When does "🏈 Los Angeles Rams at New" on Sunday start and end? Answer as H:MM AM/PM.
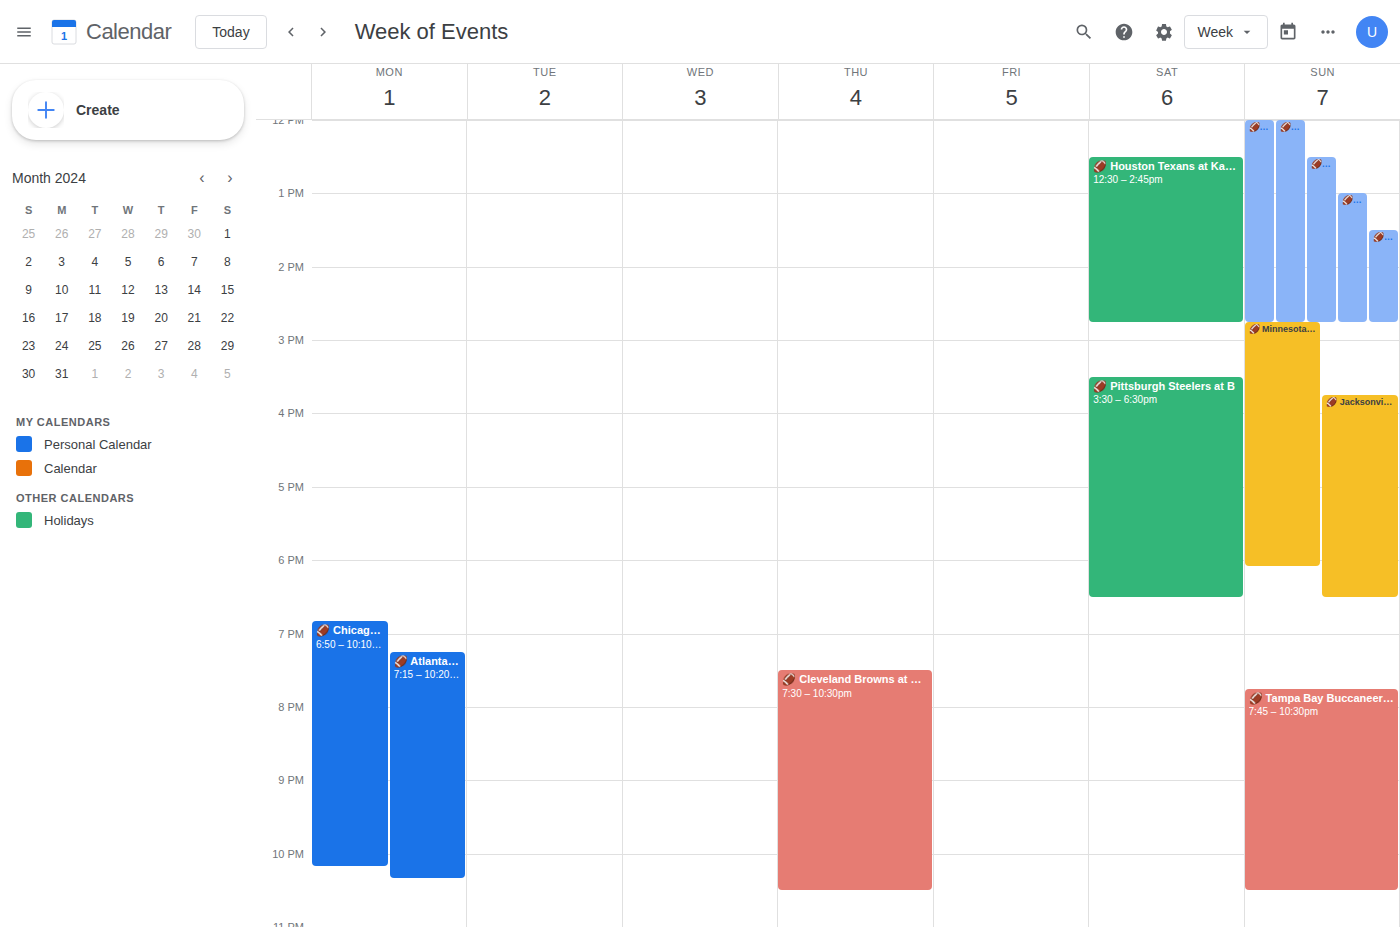
12:30 PM to 2:45 PM